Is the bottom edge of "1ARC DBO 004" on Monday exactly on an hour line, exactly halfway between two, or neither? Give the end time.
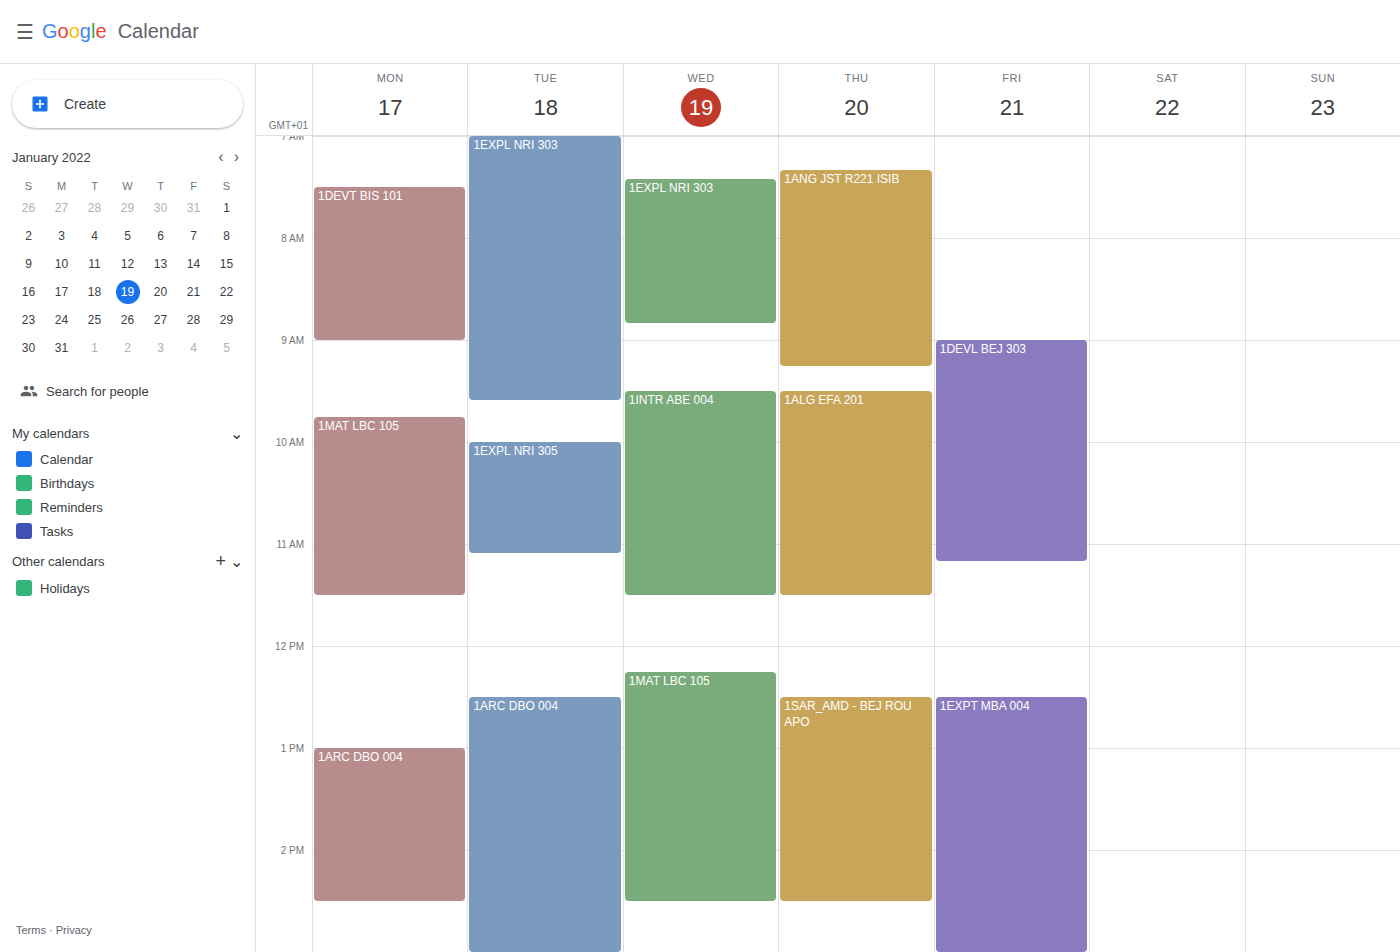
2:30 PM -- halfway between the 2 PM and 3 PM lines.